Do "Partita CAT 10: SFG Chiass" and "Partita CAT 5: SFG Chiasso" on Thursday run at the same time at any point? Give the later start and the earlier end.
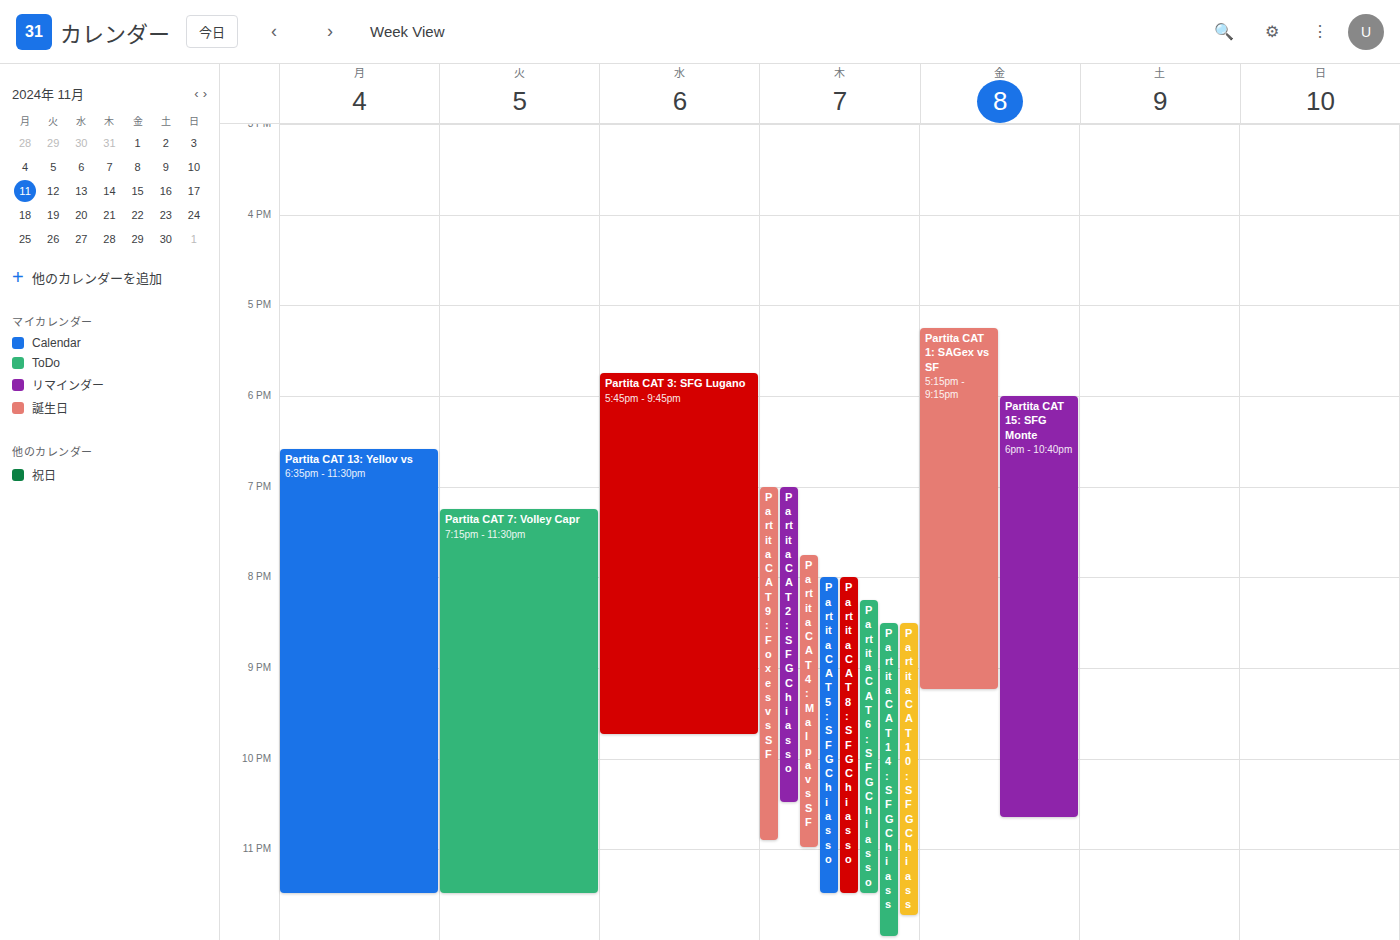
"Partita CAT 10: SFG Chiass" starts at 8:30 PM, before "Partita CAT 5: SFG Chiasso" ends at 11:30 PM -- they overlap.